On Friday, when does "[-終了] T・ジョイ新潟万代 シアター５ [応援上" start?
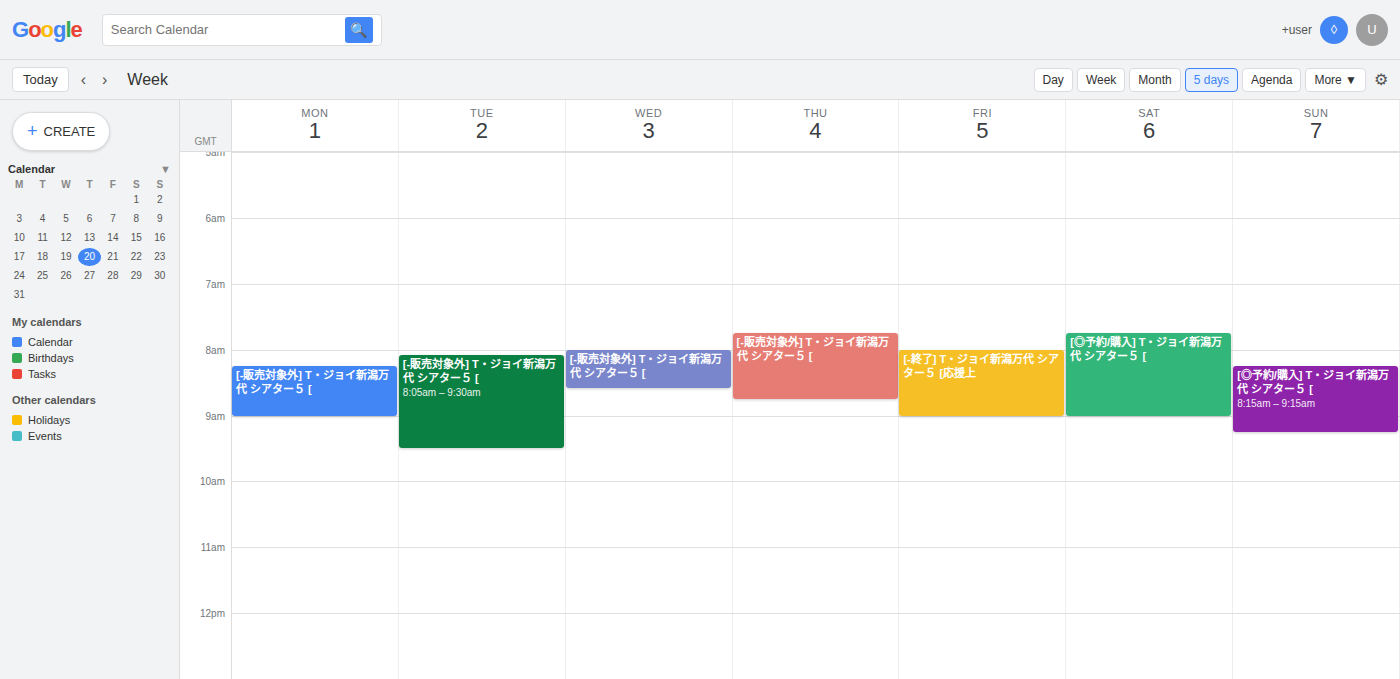
08:00